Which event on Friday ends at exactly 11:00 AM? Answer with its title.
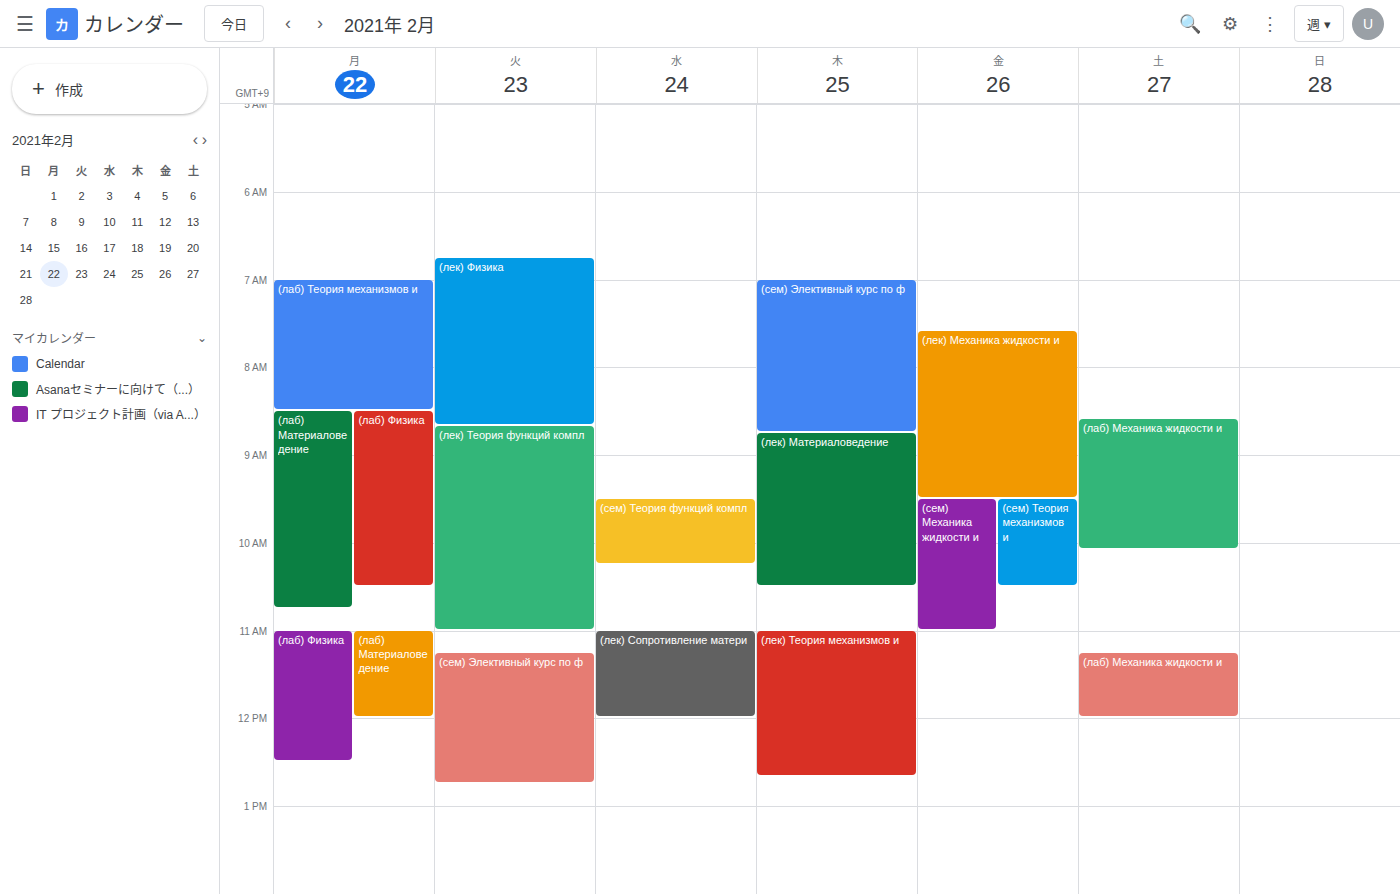
"(сем) Механика жидкости и"